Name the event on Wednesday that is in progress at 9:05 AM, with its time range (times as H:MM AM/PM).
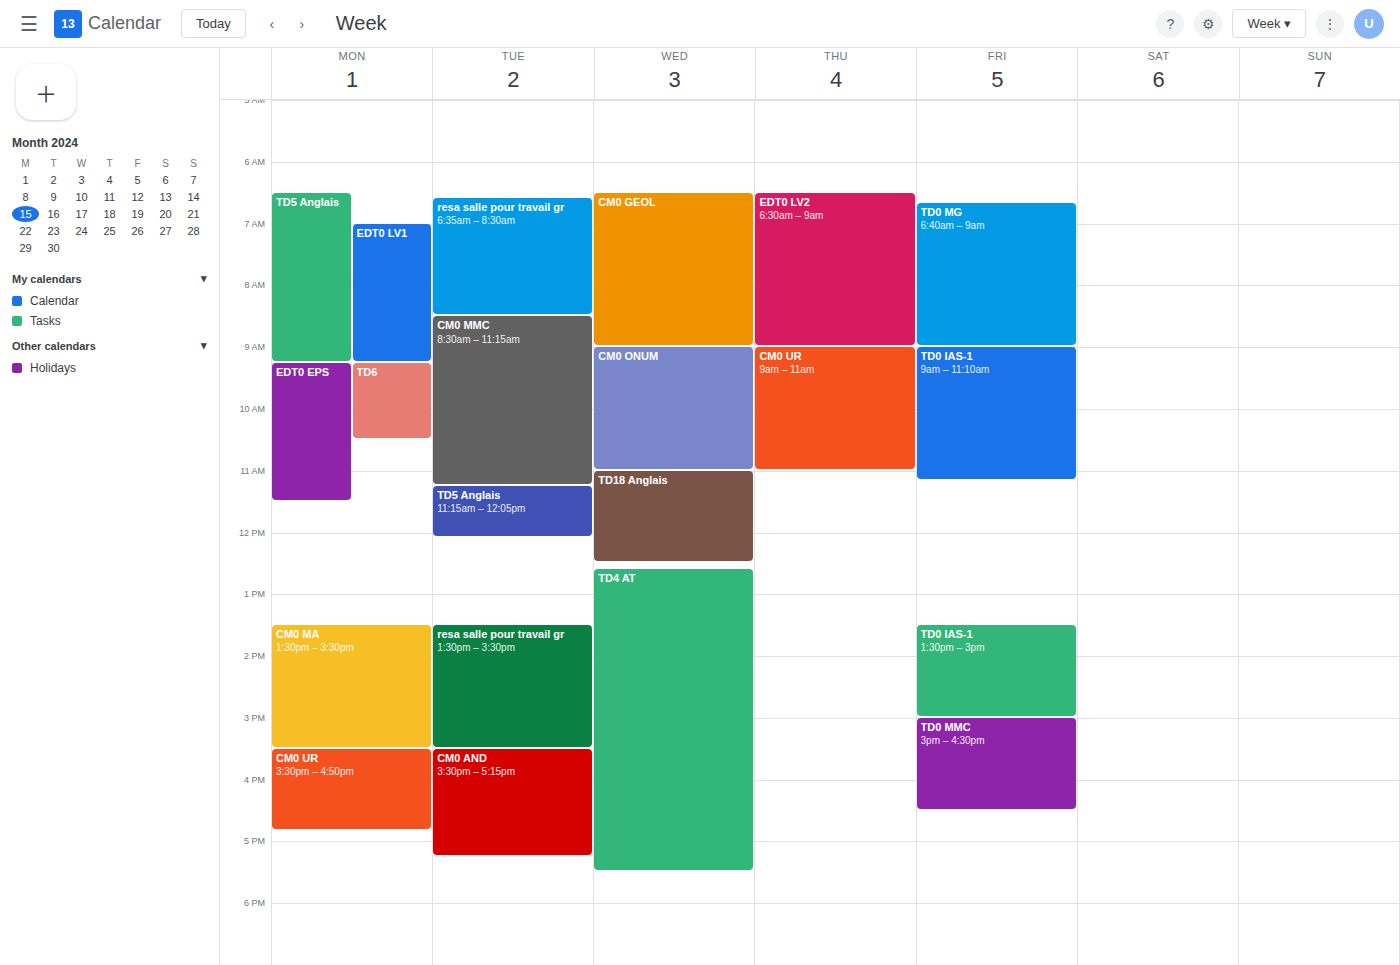
"CM0 ONUM", 9:00 AM to 11:00 AM